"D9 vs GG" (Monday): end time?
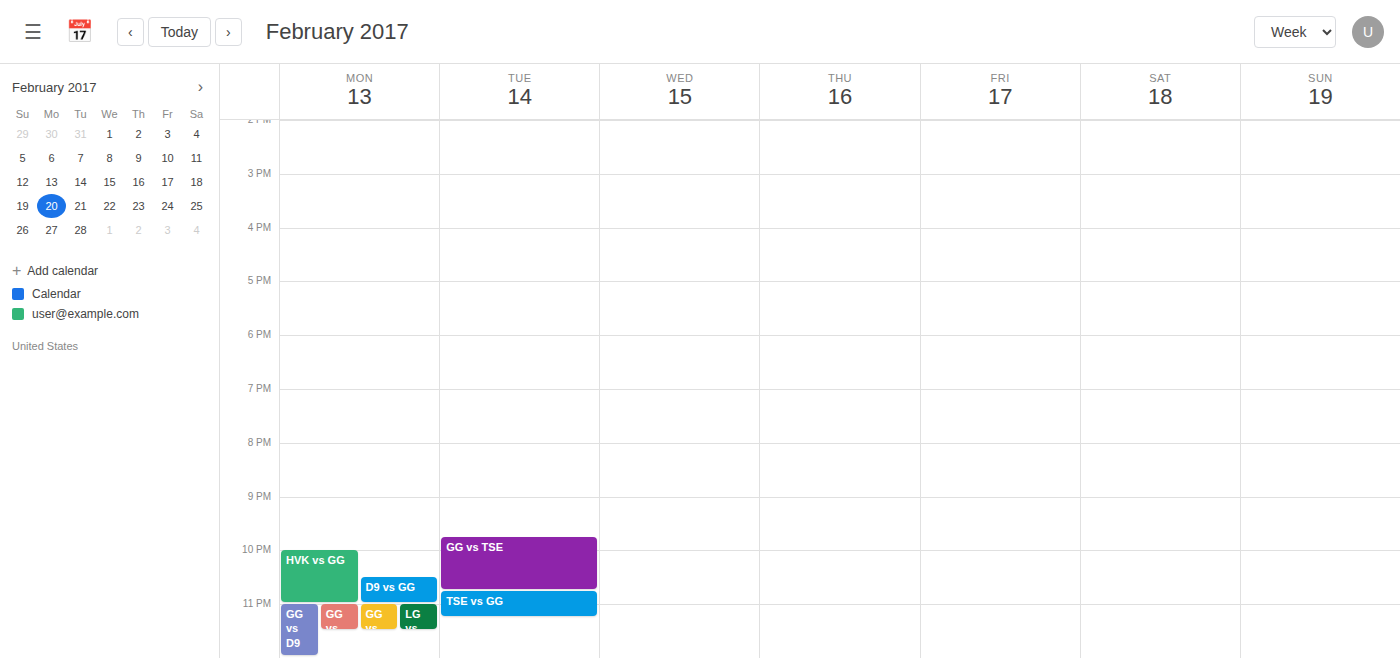
11:00 PM